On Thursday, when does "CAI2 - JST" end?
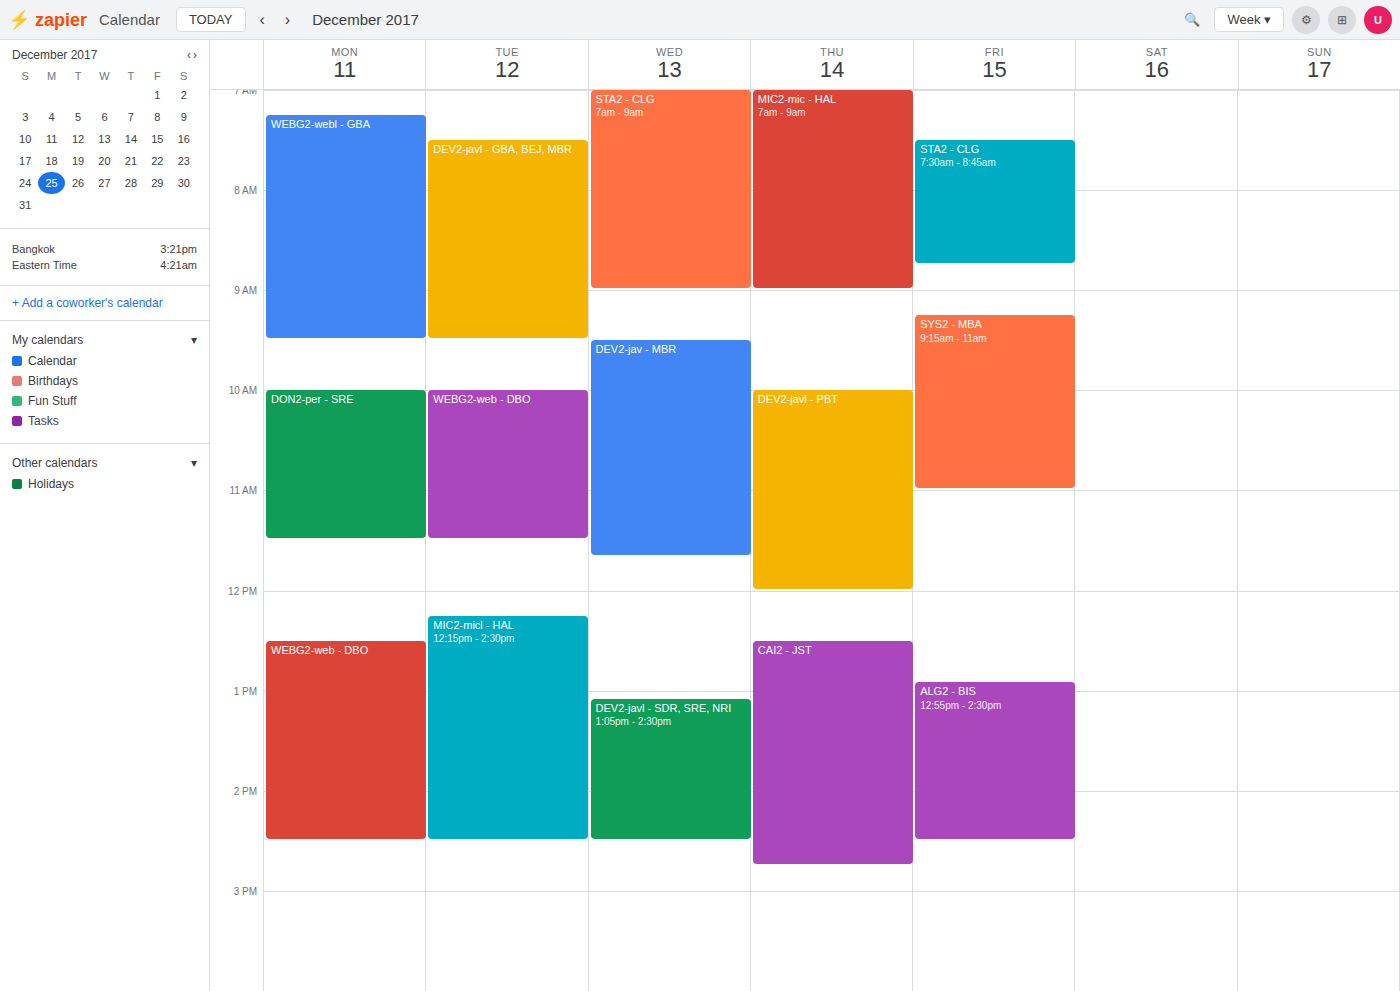
2:45 PM